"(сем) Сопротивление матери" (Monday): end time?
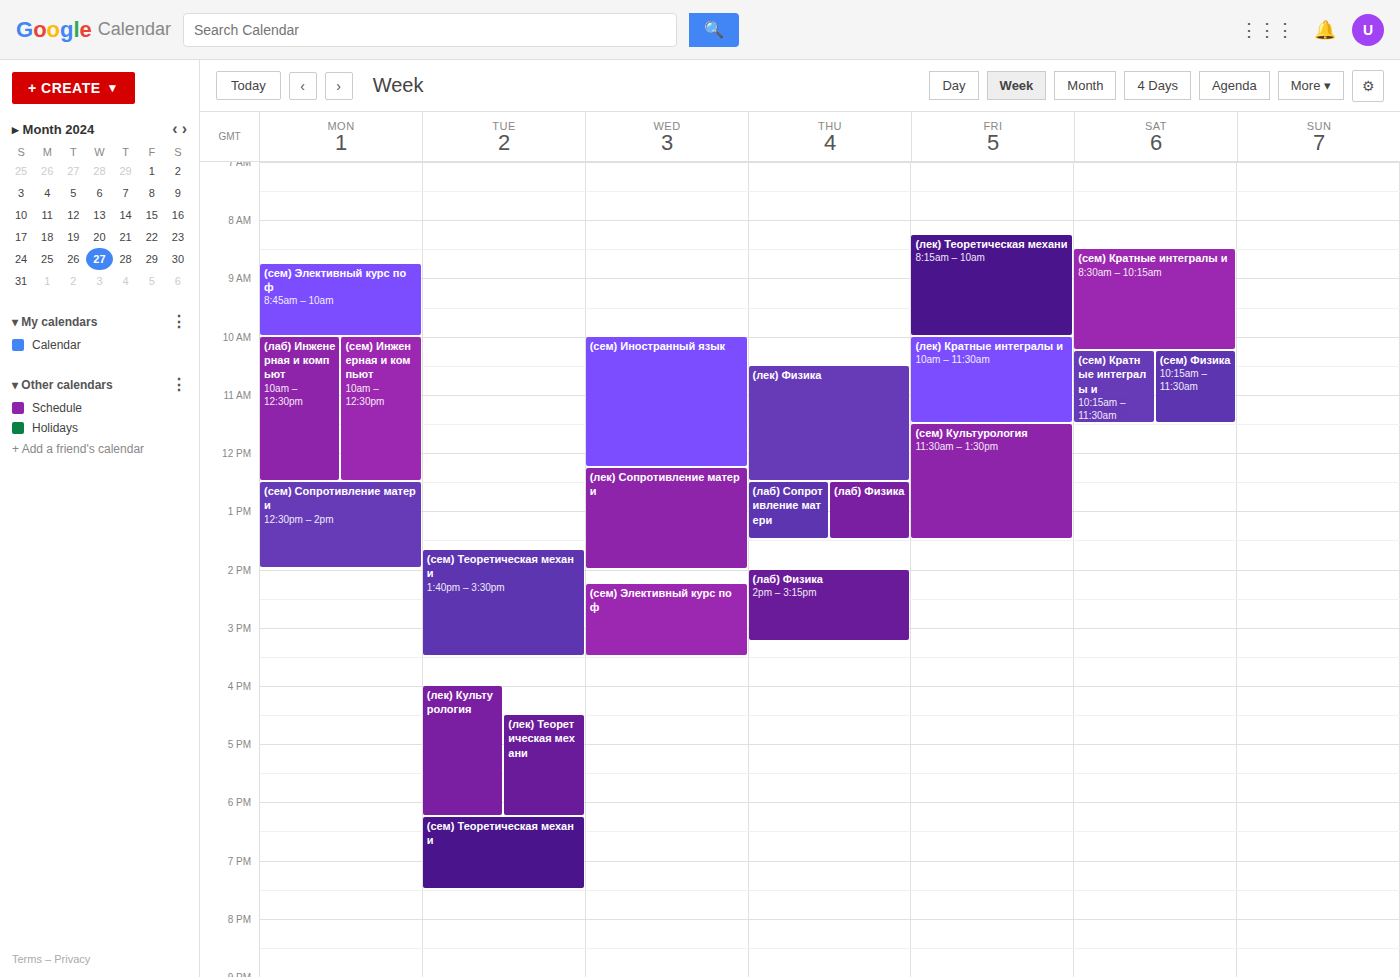
14:00